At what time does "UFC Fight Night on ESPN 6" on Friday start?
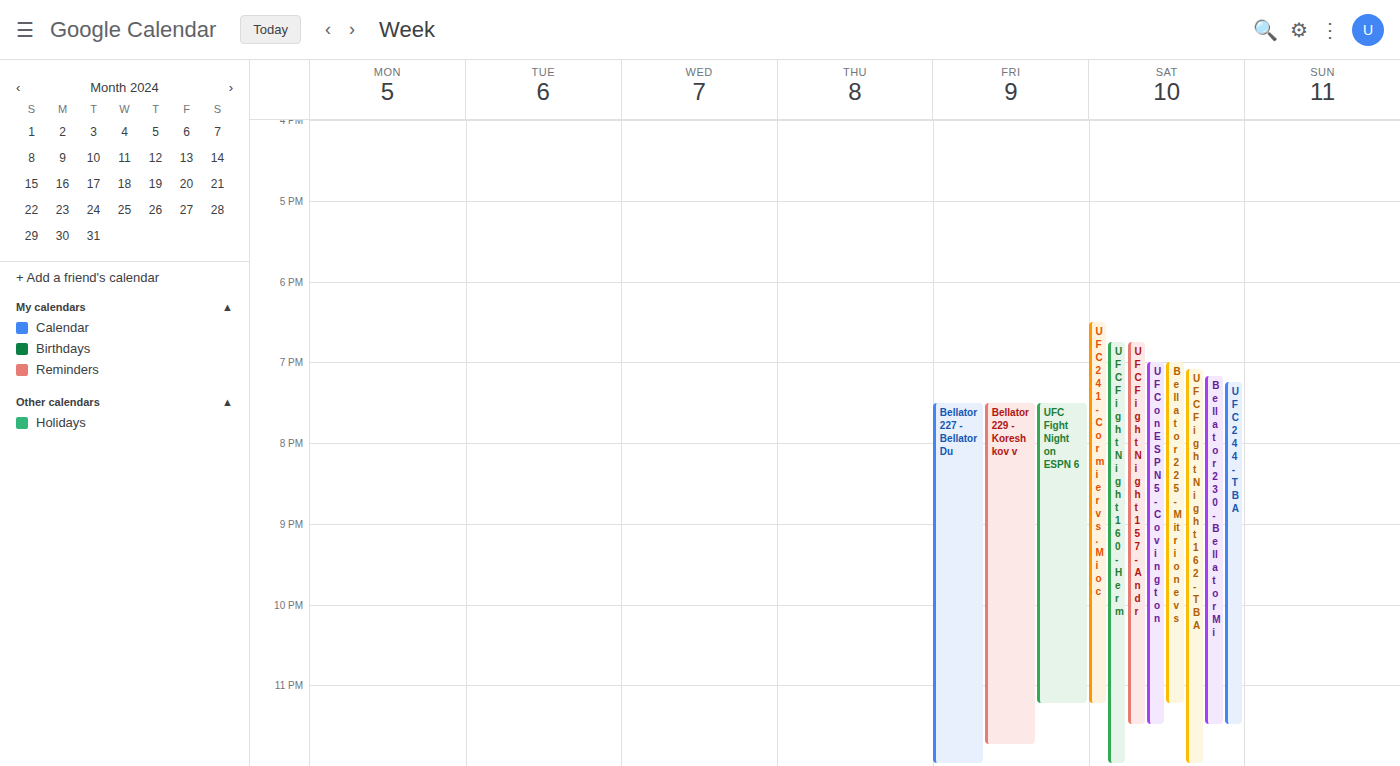
7:30 PM